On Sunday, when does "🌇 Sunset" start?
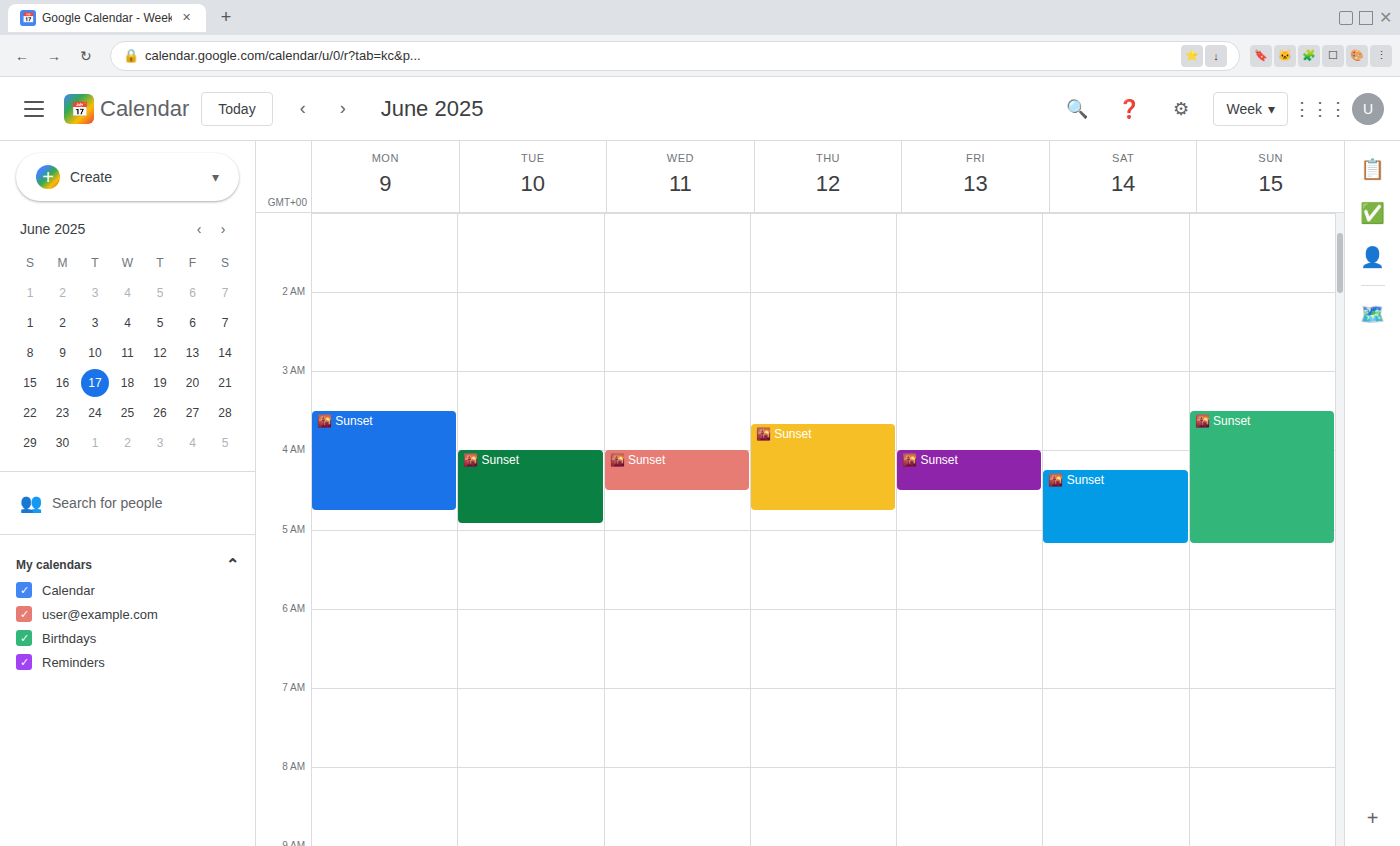
3:30 AM